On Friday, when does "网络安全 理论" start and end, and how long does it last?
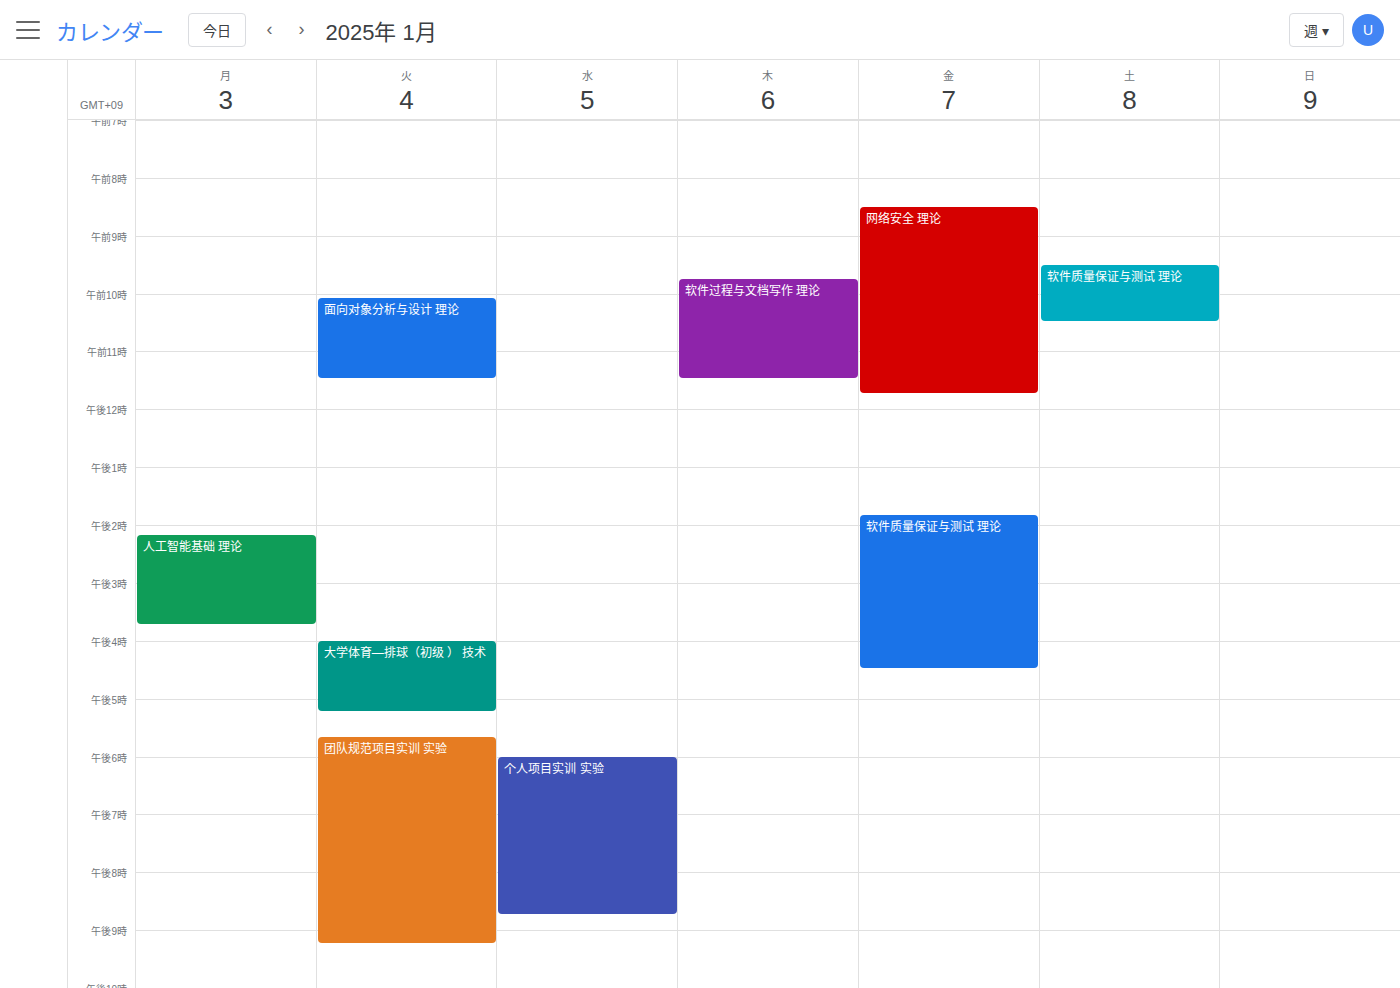
8:30 AM to 11:45 AM, 3 hours 15 minutes